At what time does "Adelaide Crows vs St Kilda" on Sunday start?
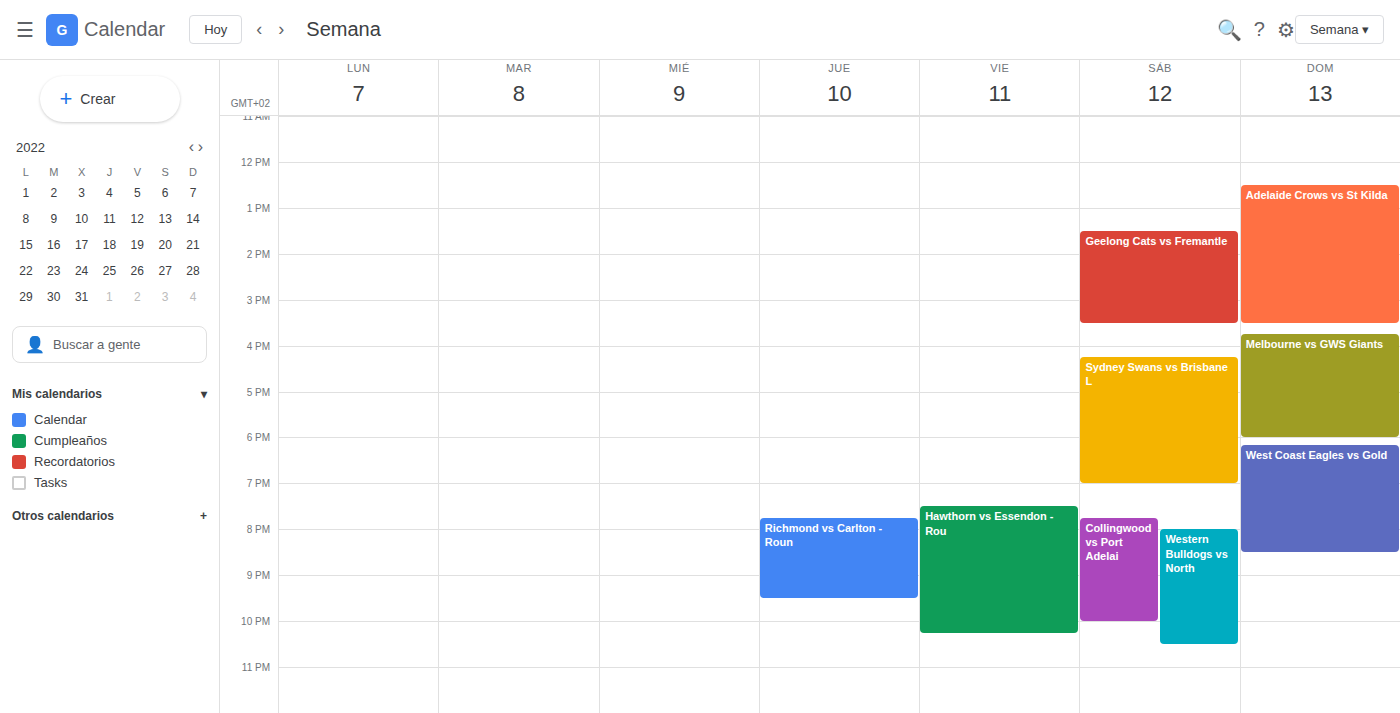
12:30 PM